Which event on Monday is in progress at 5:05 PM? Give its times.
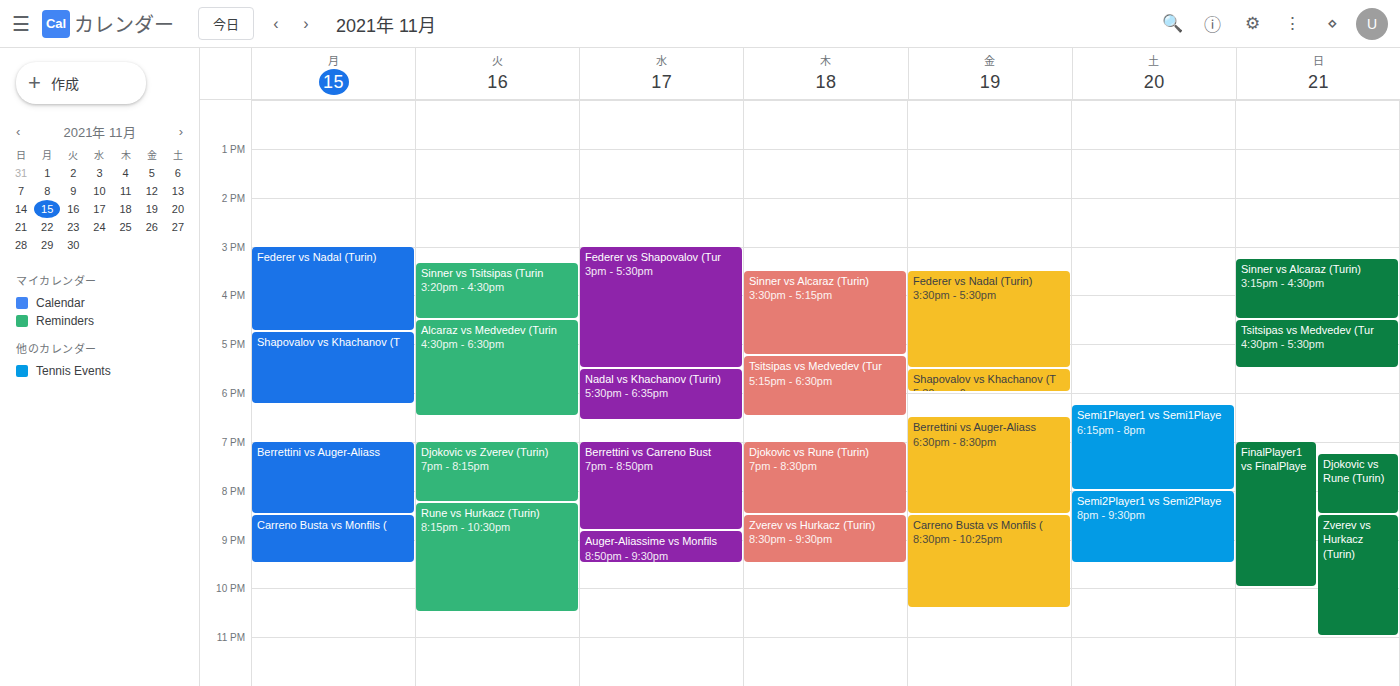
"Shapovalov vs Khachanov (T", 4:45 PM to 6:15 PM